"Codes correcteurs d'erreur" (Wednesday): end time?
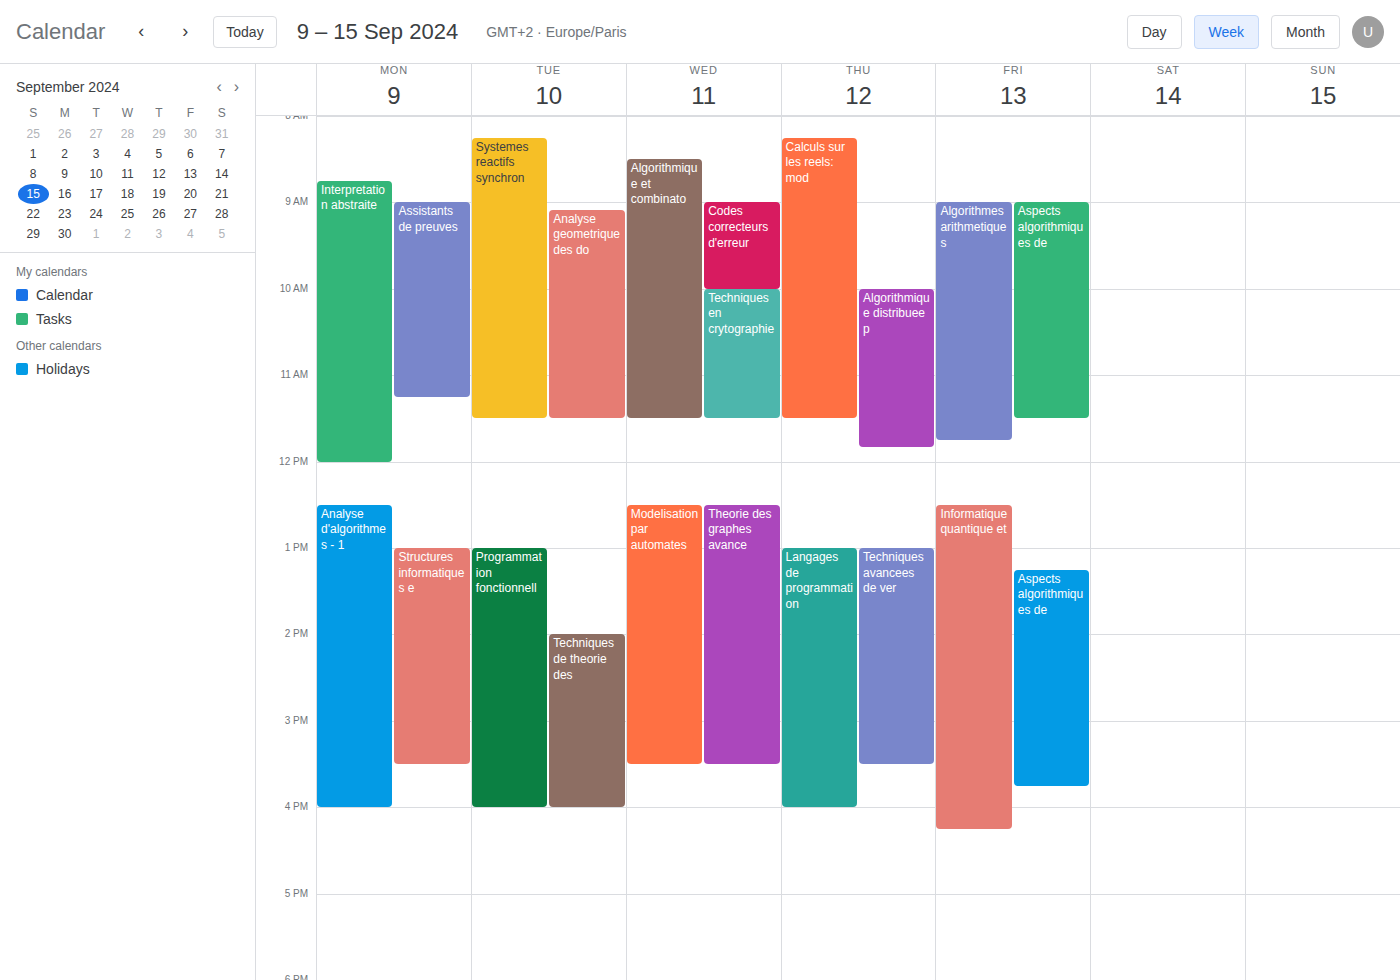
10:00